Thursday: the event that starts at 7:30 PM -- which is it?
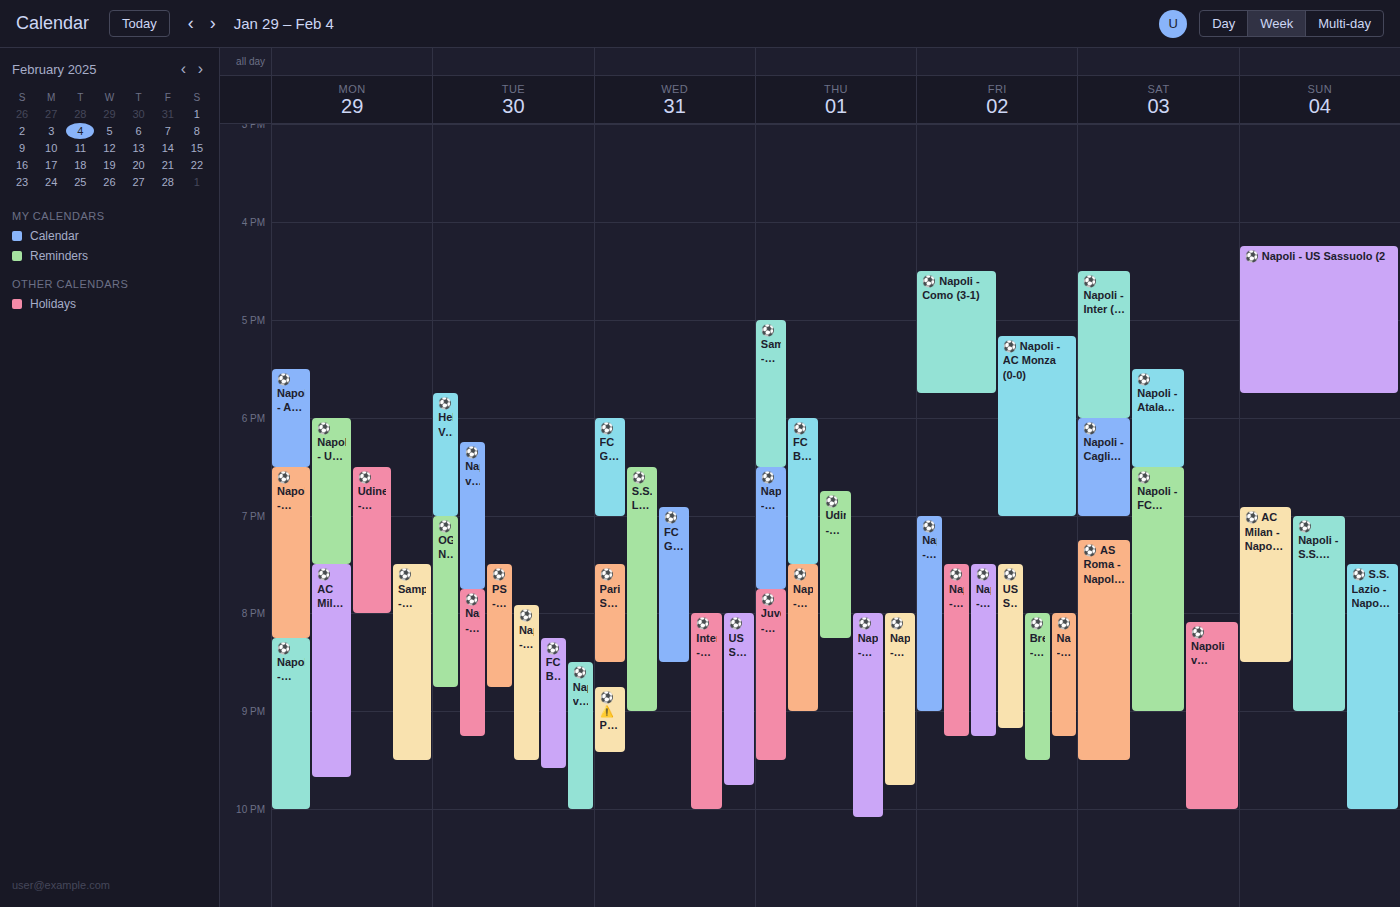
"⚽ Napoli - Legia Warszawa"